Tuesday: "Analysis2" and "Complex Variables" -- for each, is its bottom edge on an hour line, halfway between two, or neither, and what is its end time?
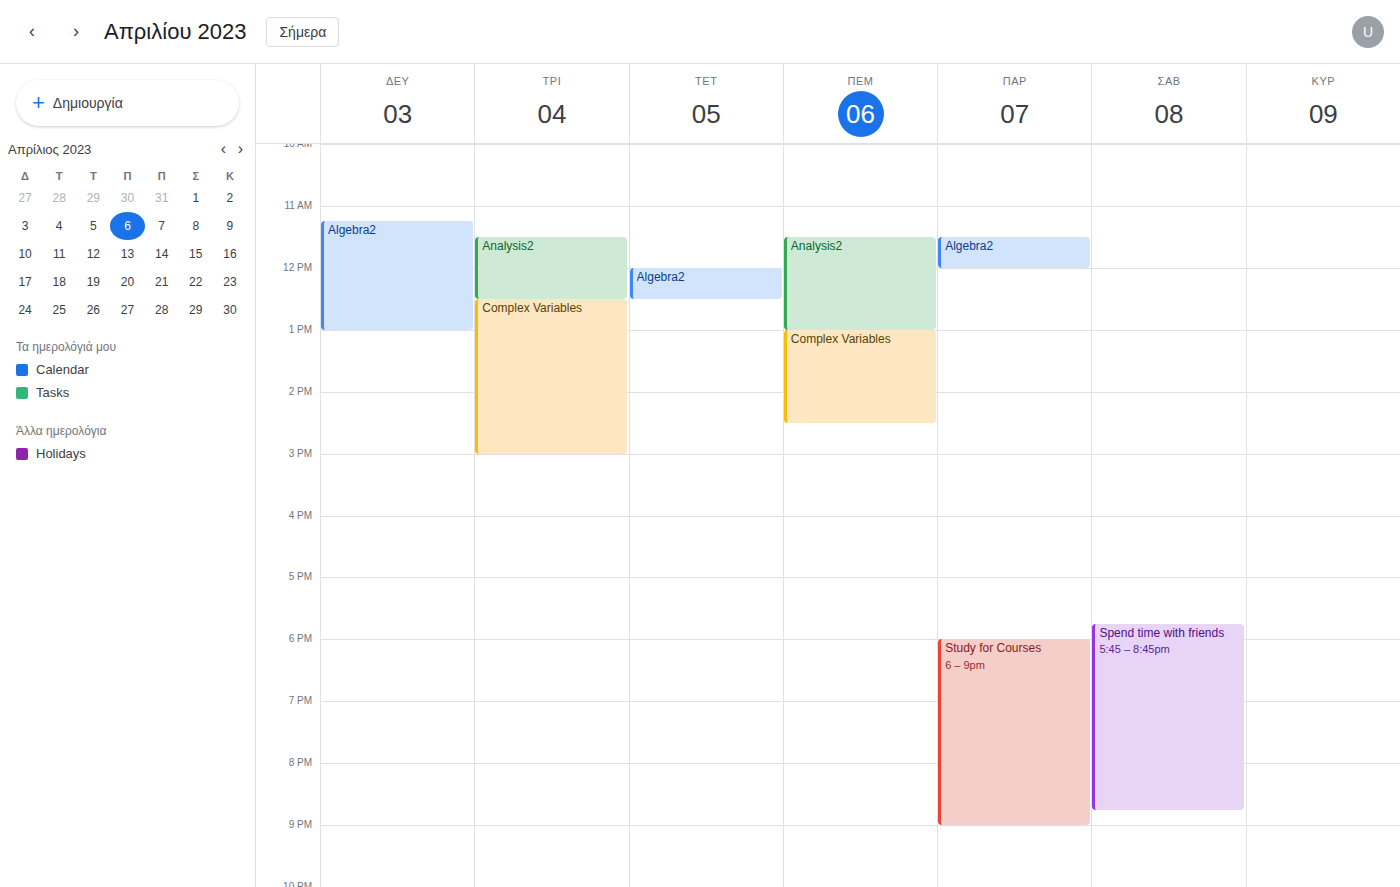
"Analysis2": 12:30 PM, halfway between the 12 PM and 1 PM lines. "Complex Variables": 3:00 PM, exactly on the 3 PM line.